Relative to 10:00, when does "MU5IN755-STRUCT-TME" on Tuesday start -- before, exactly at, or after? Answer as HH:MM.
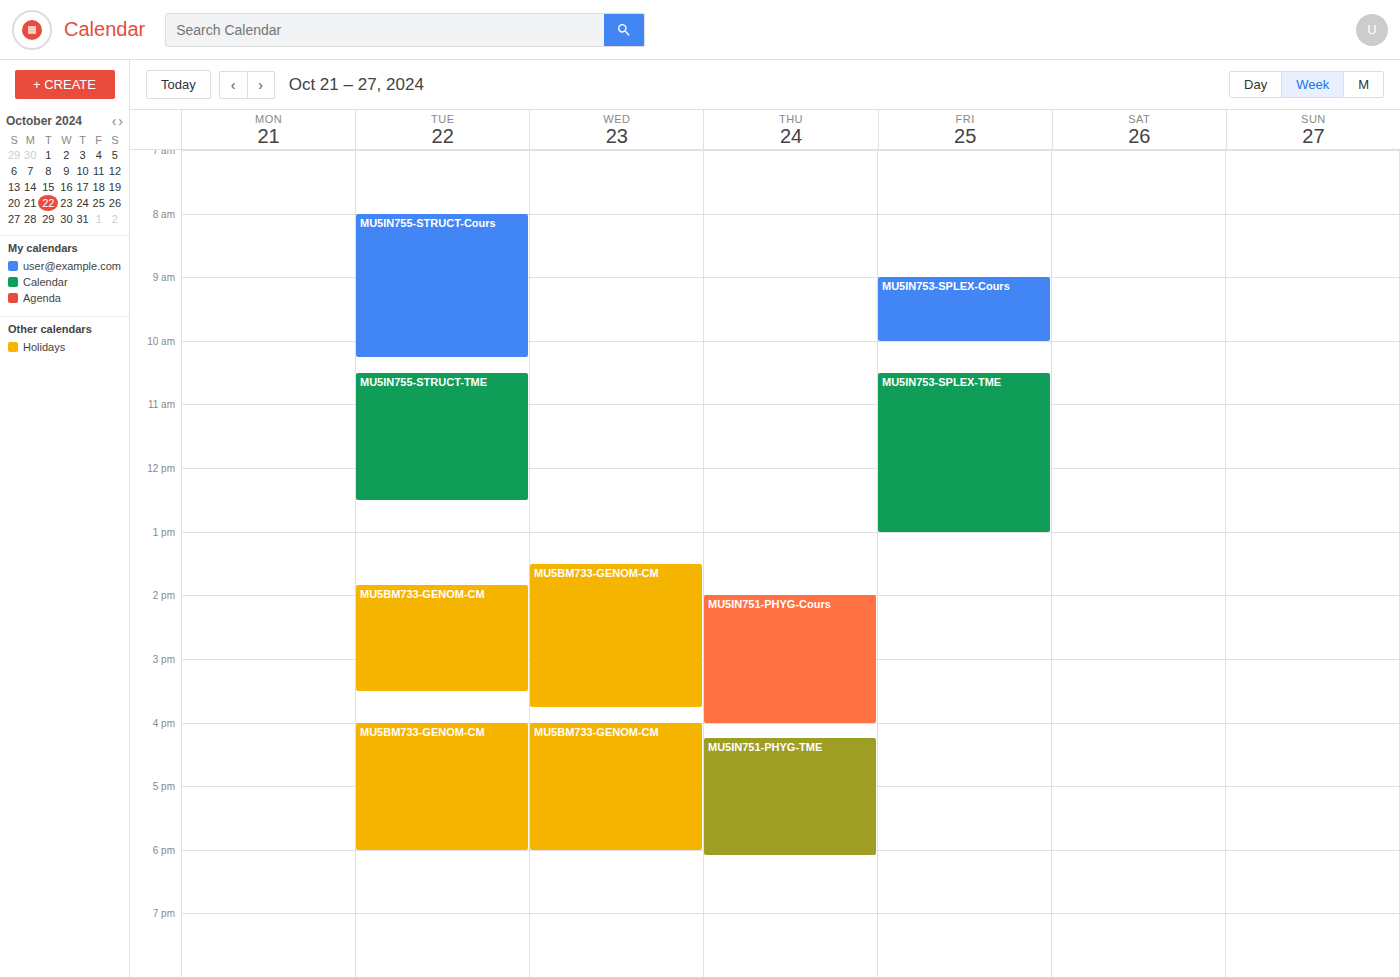
10:30 -- after 10:00, 30 minutes below the 10:00 line.